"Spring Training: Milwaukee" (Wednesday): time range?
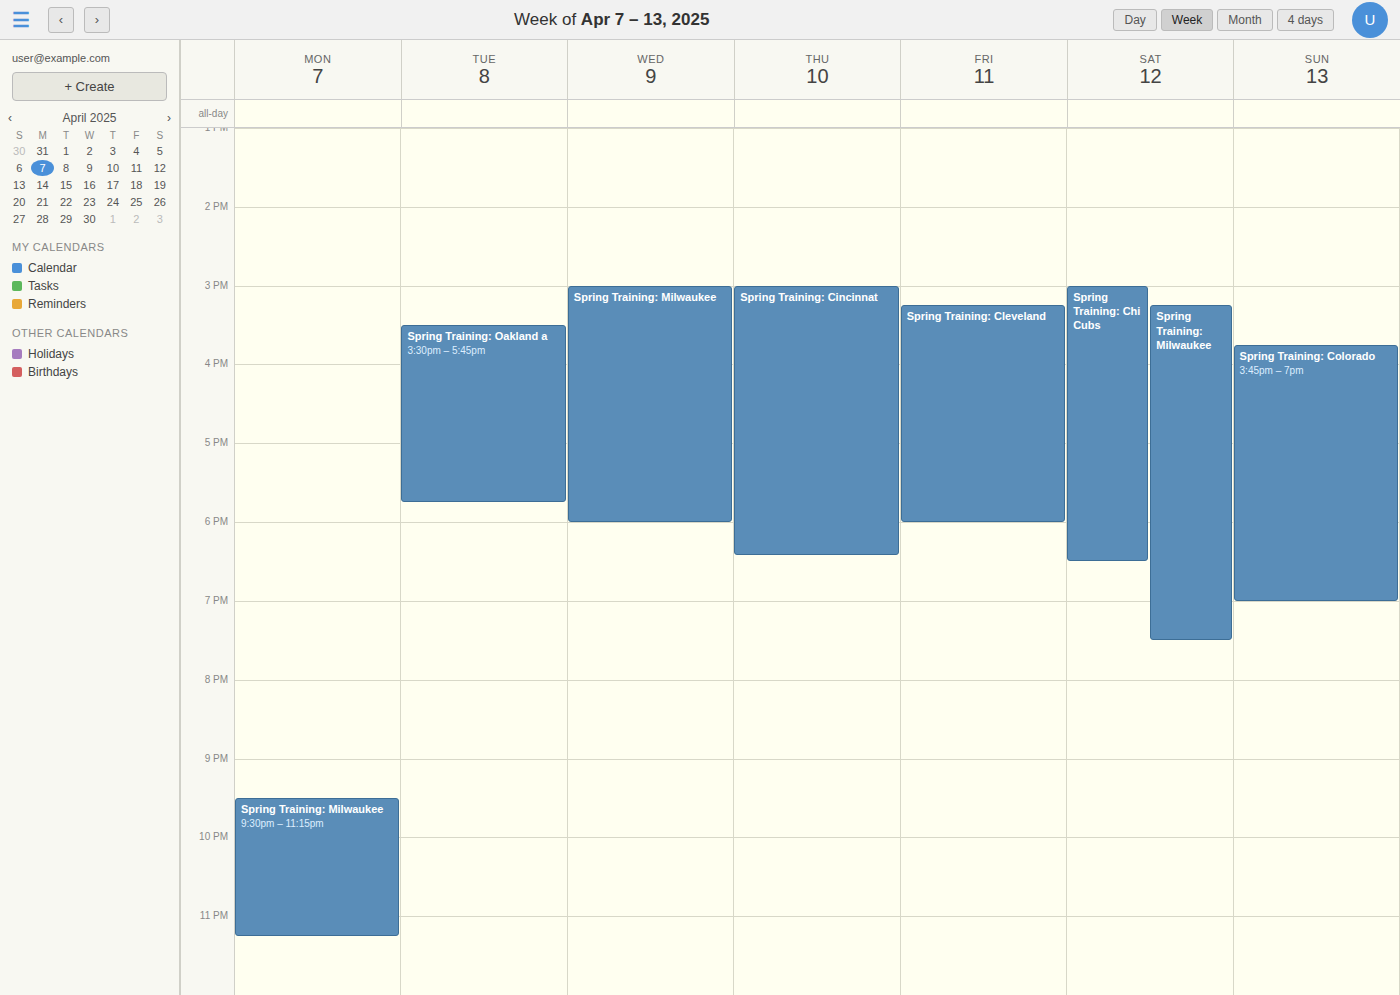
3:00 PM to 6:00 PM